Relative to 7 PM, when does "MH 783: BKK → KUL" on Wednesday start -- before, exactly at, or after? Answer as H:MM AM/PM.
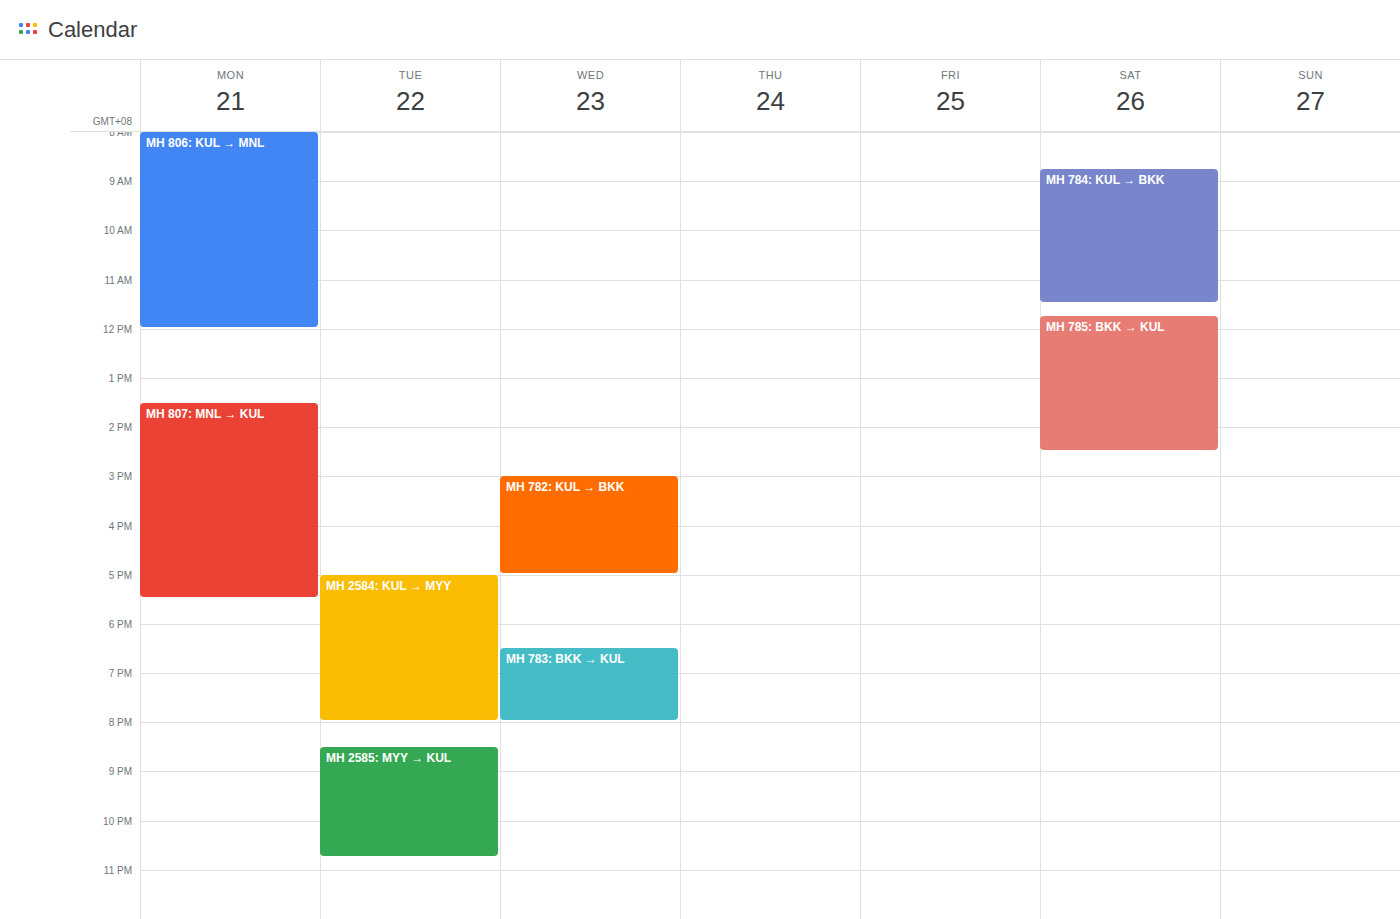
6:30 PM -- before 7 PM, 30 minutes above the 7 PM line.